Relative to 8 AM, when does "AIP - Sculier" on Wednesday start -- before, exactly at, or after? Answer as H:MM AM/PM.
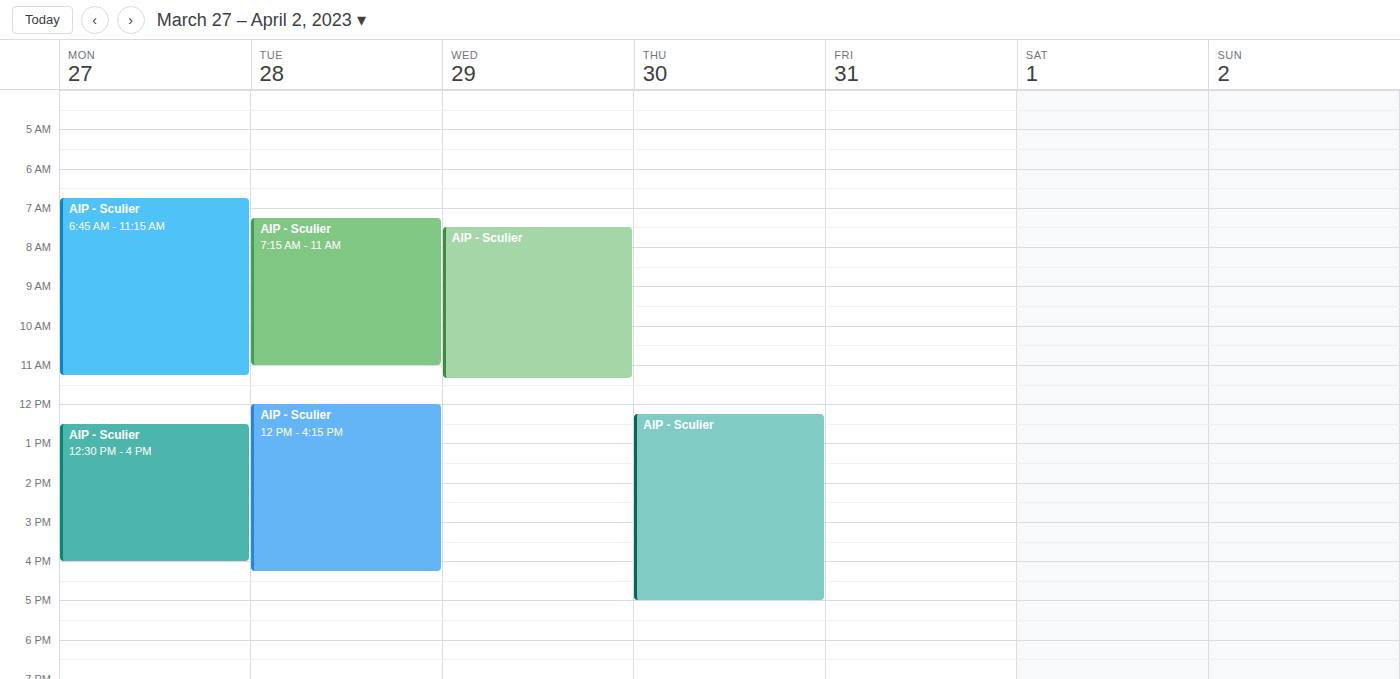
7:30 AM -- before 8 AM, 30 minutes above the 8 AM line.